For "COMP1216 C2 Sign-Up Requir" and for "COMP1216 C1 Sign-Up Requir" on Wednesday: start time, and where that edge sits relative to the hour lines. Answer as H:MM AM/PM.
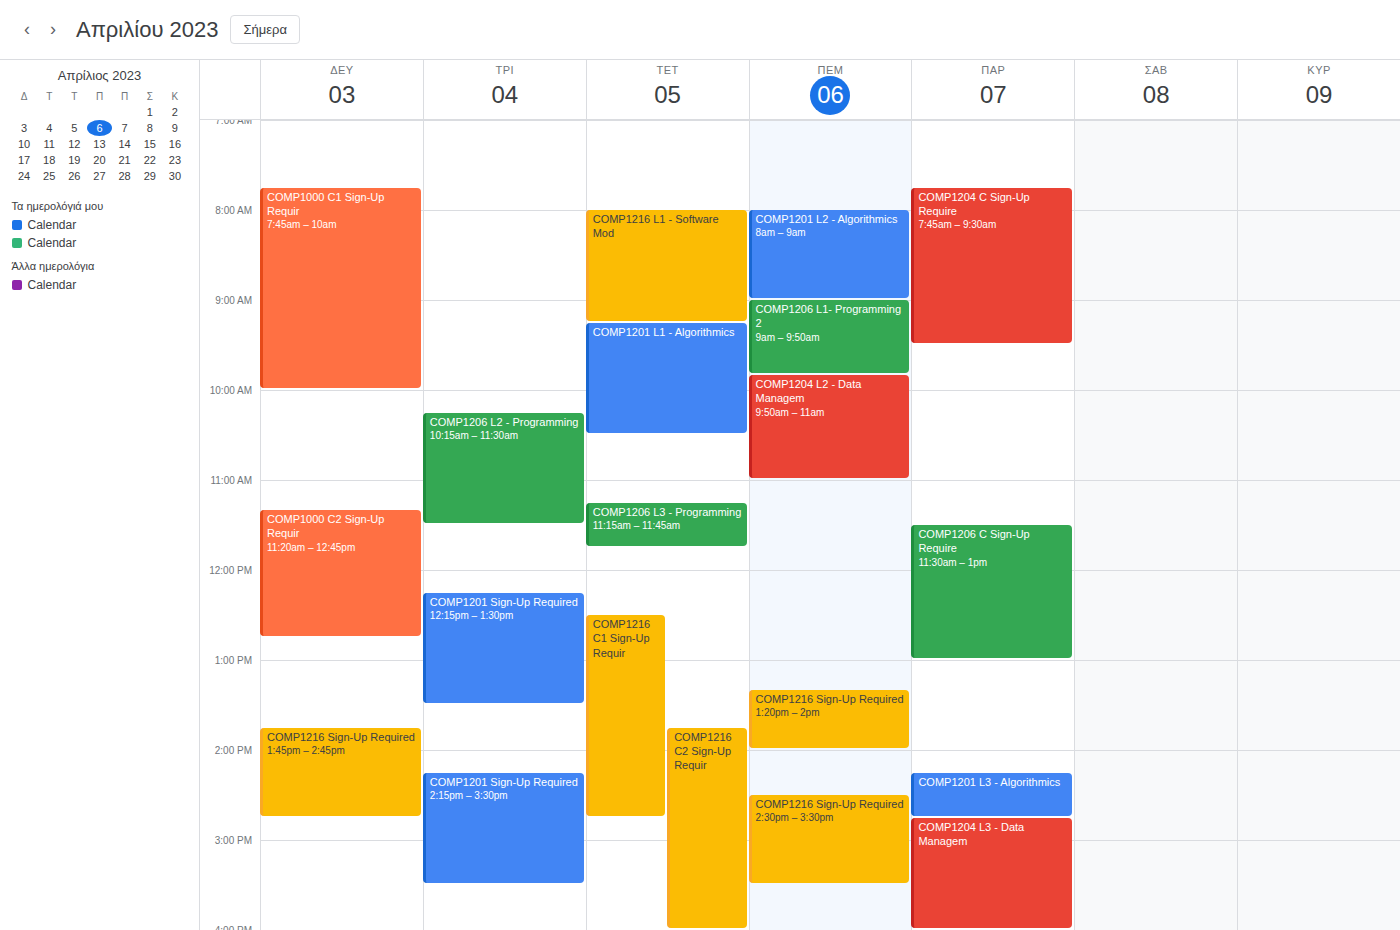
"COMP1216 C2 Sign-Up Requir": 1:45 PM, neither: three quarters of the way from the 1 PM line to the 2 PM line. "COMP1216 C1 Sign-Up Requir": 12:30 PM, halfway between the 12 PM and 1 PM lines.